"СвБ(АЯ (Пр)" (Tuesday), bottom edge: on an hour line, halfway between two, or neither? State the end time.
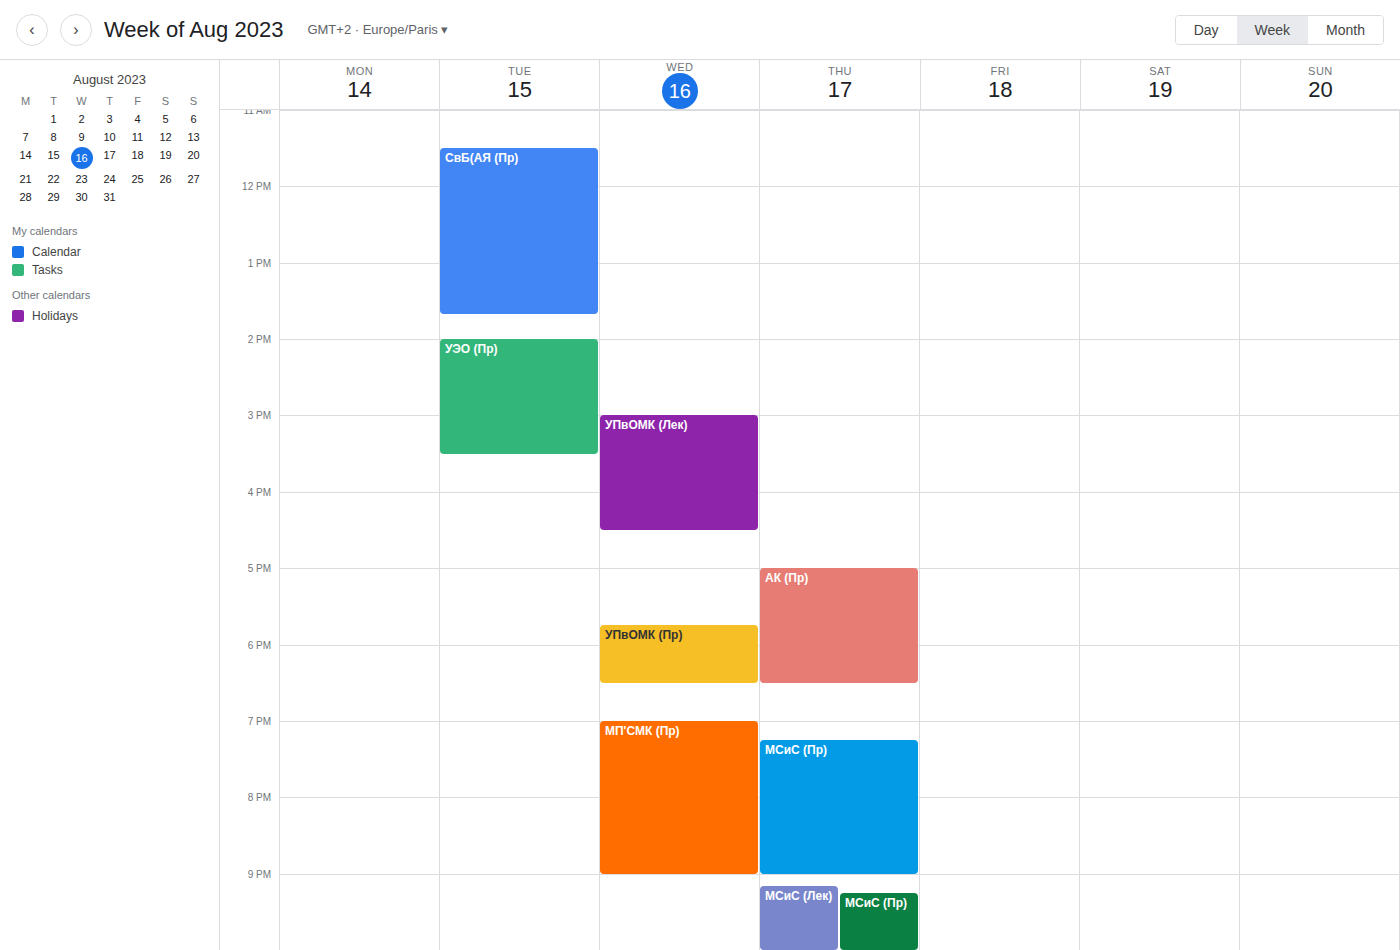
13:40 -- neither: 40 minutes below the 13:00 line and 20 minutes above the 14:00 line.